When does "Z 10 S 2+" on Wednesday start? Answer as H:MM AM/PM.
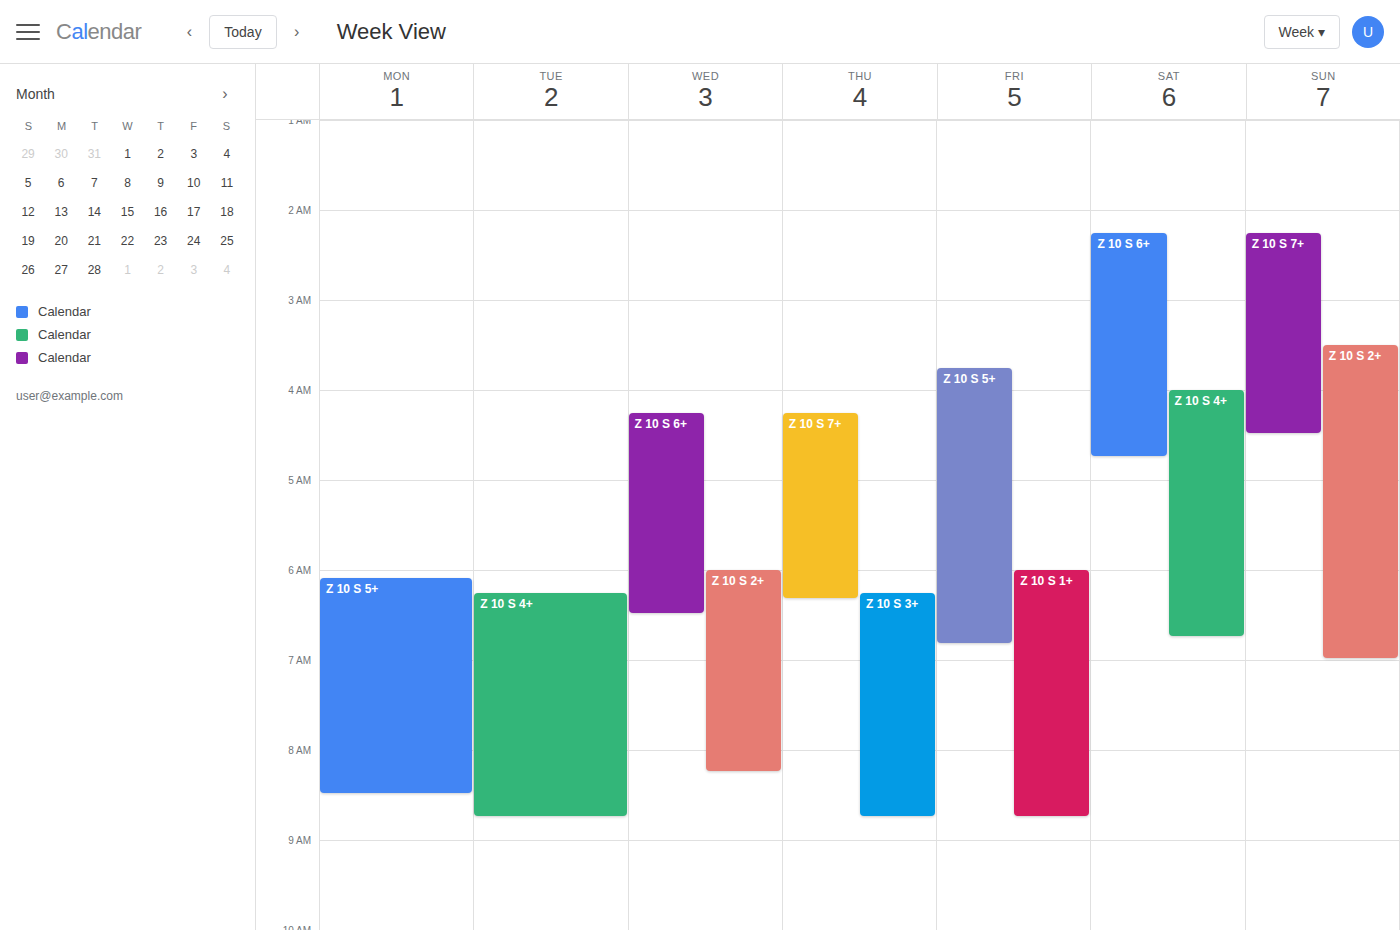
6:00 AM